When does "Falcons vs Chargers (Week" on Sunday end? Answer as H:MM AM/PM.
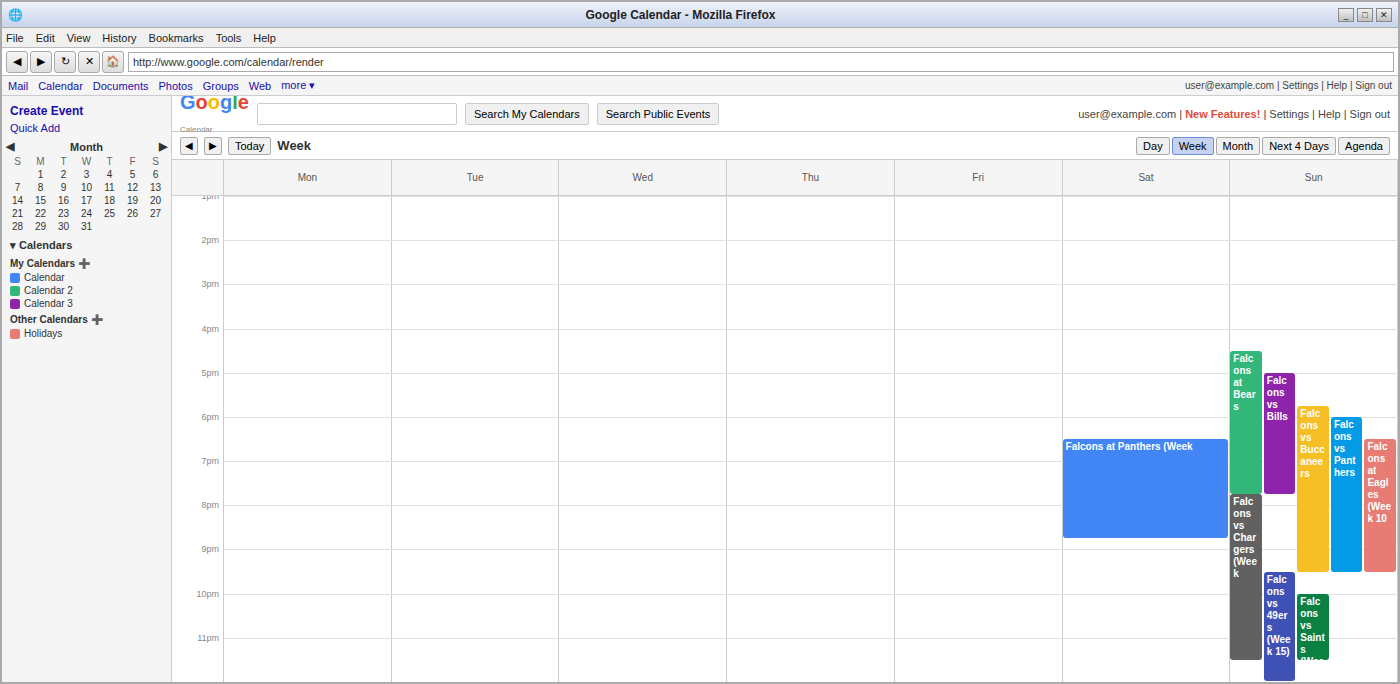
11:30 PM